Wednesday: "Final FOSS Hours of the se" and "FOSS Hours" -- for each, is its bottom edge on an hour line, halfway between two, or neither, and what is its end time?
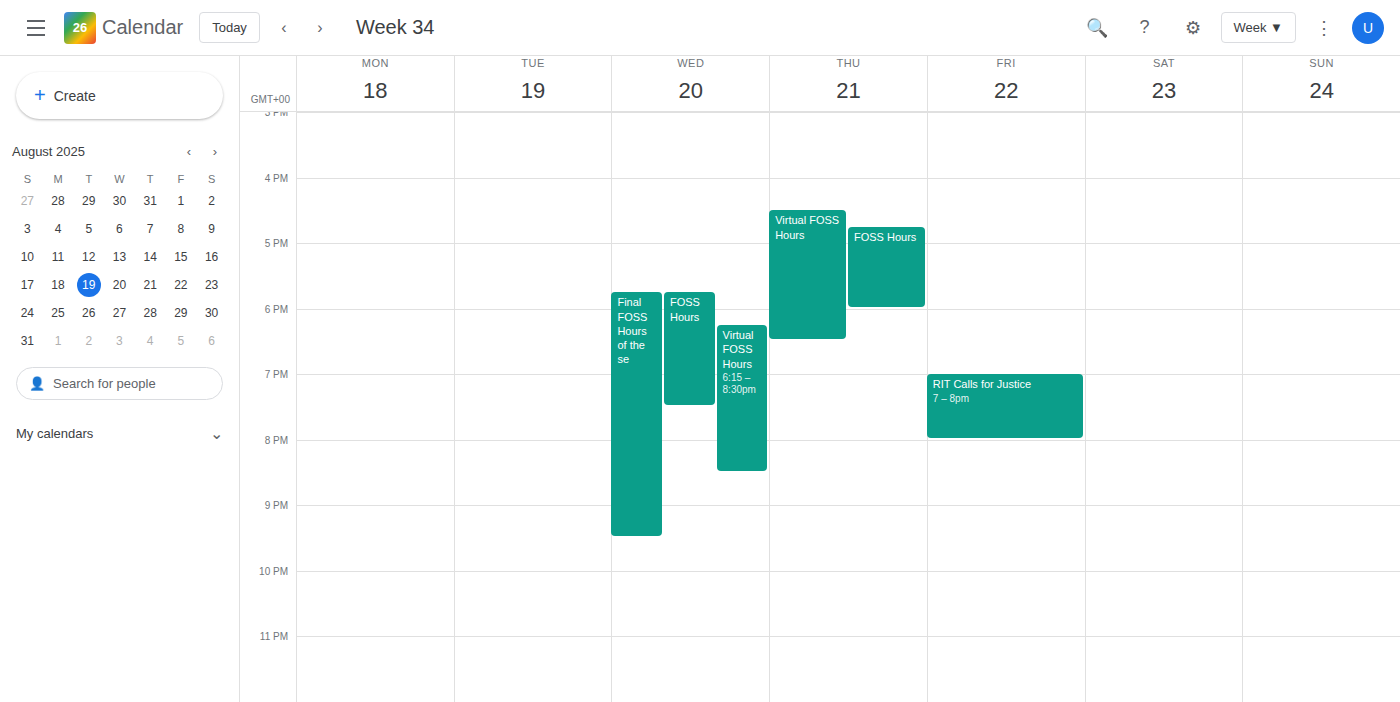
"Final FOSS Hours of the se": 9:30 PM, halfway between the 9 PM and 10 PM lines. "FOSS Hours": 7:30 PM, halfway between the 7 PM and 8 PM lines.